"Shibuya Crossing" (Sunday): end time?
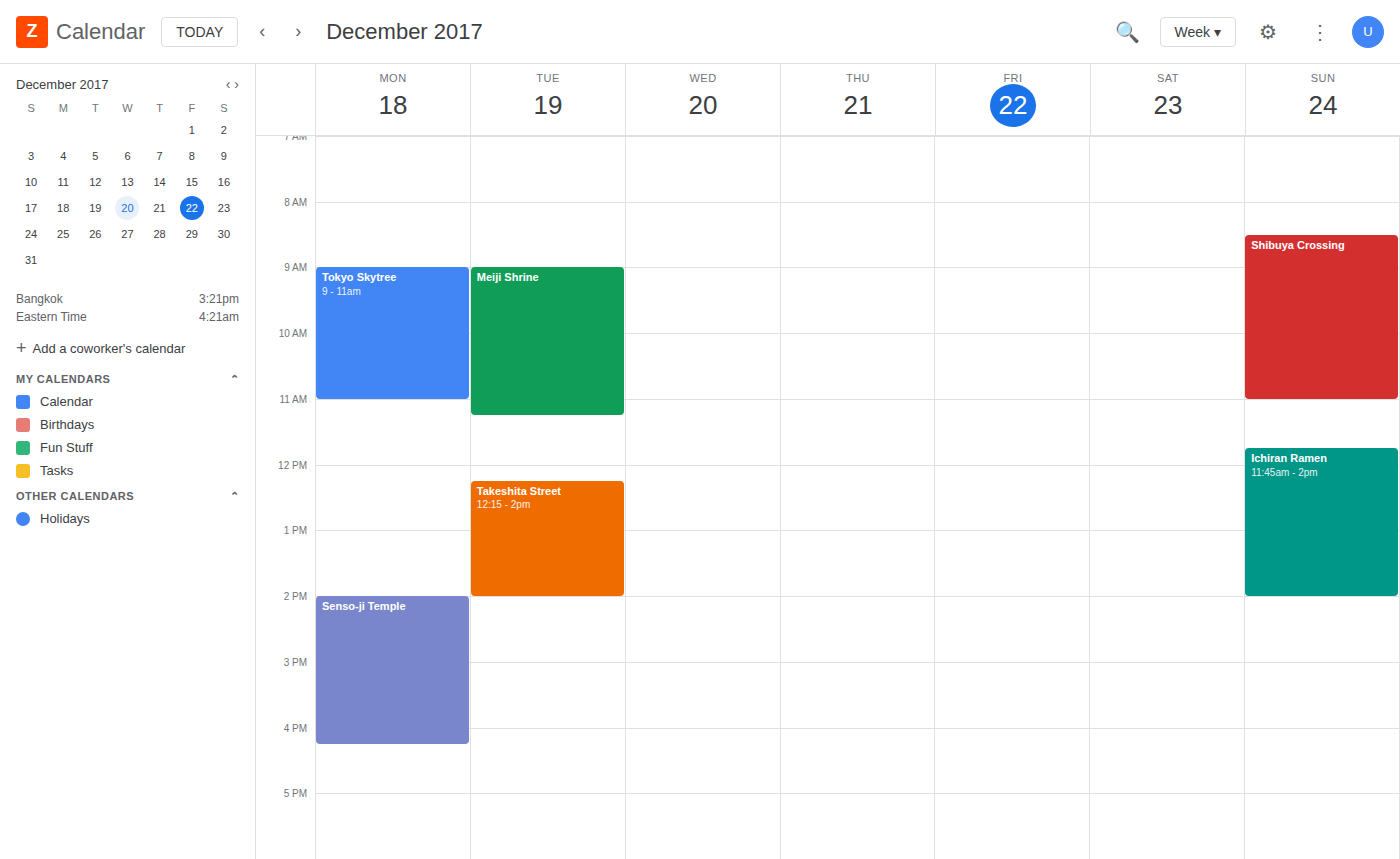
11:00 AM